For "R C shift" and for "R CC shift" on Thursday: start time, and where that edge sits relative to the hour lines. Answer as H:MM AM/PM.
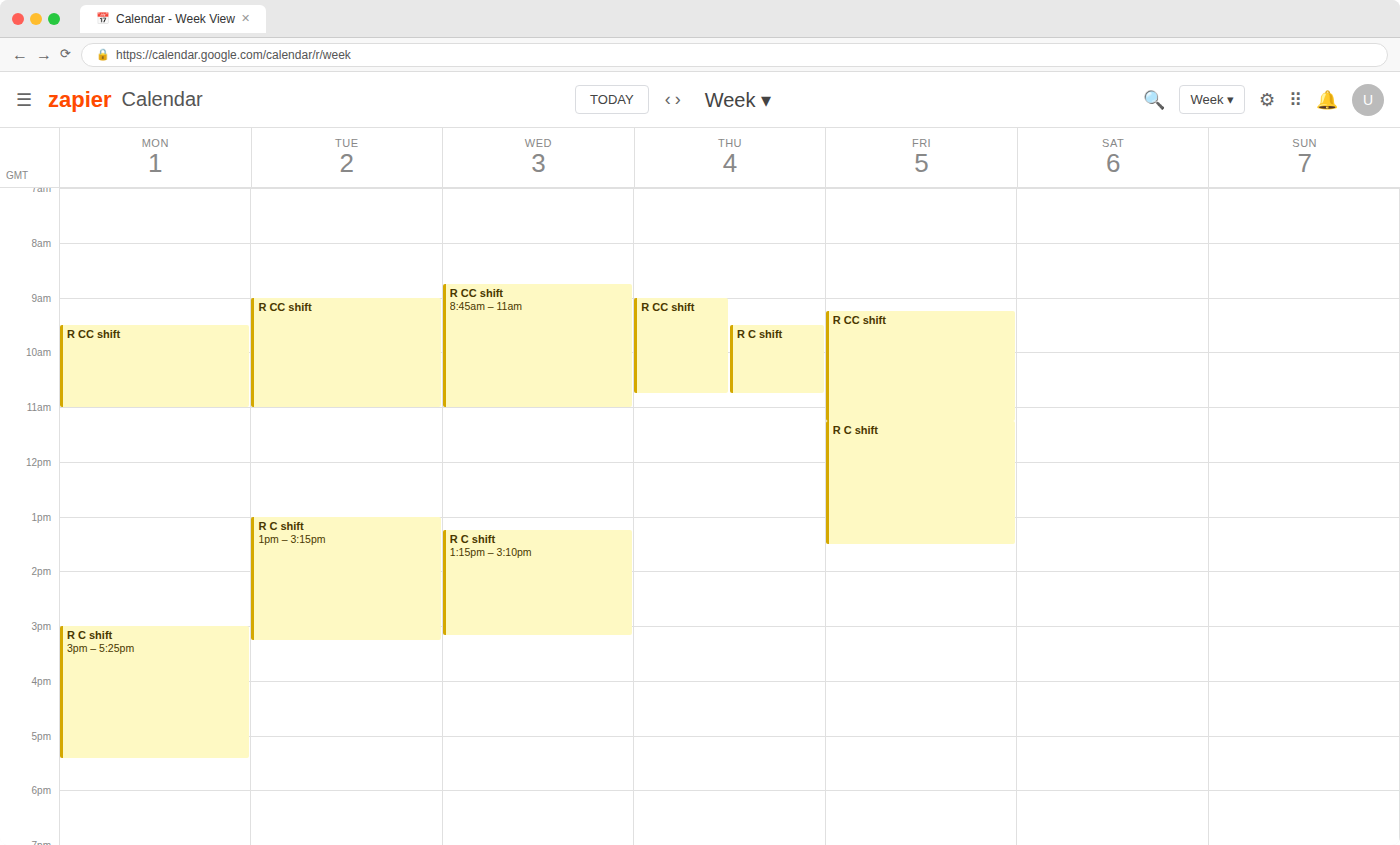
"R C shift": 9:30 AM, halfway between the 9 AM and 10 AM lines. "R CC shift": 9:00 AM, exactly on the 9 AM line.